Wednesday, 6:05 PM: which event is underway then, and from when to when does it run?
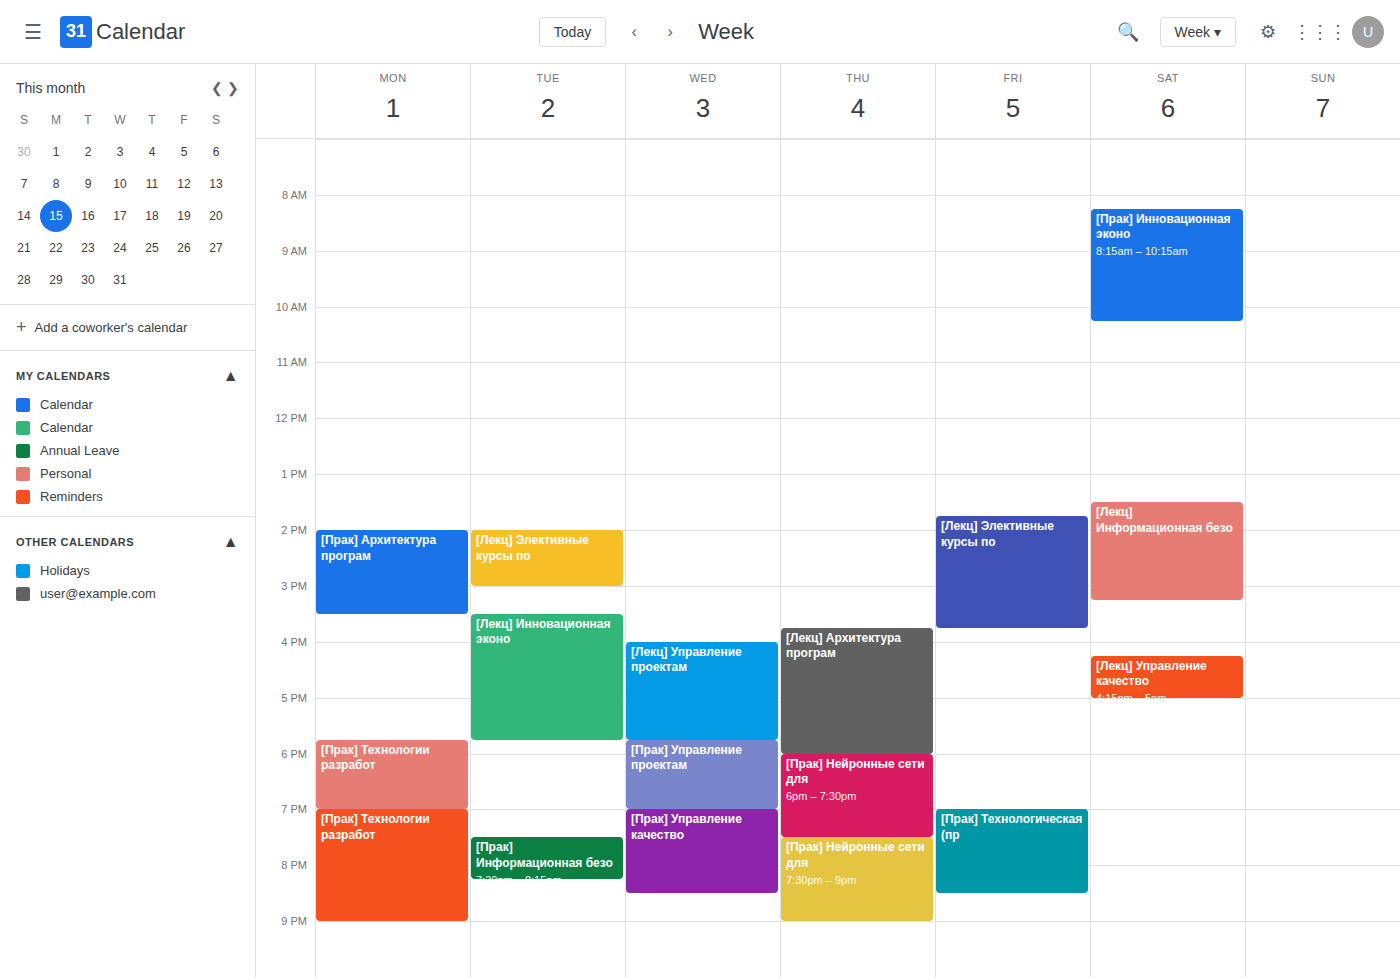
"[Прак] Управление проектам", 5:45 PM to 7:00 PM